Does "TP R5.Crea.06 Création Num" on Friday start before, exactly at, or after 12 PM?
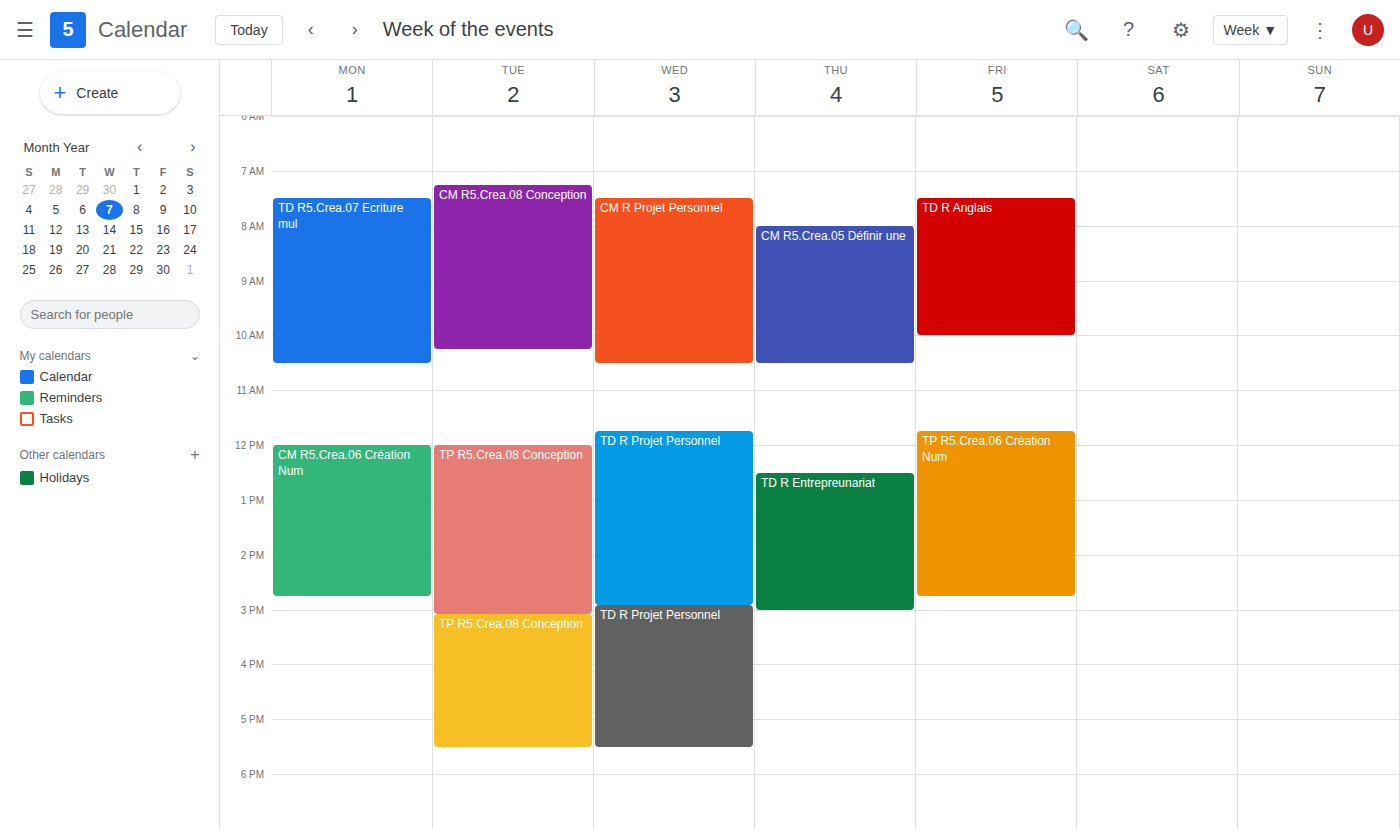
11:45 AM -- before 12 PM, 15 minutes above the 12 PM line.